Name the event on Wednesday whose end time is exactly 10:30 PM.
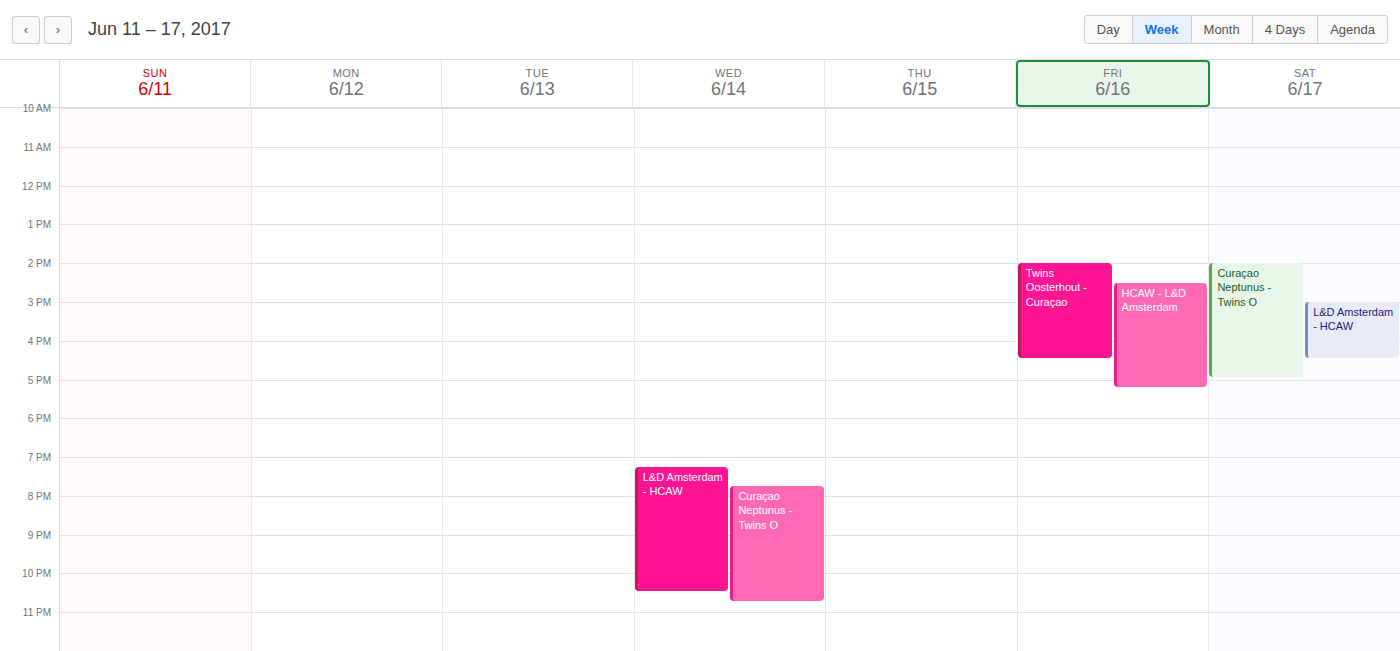
"L&D Amsterdam - HCAW"